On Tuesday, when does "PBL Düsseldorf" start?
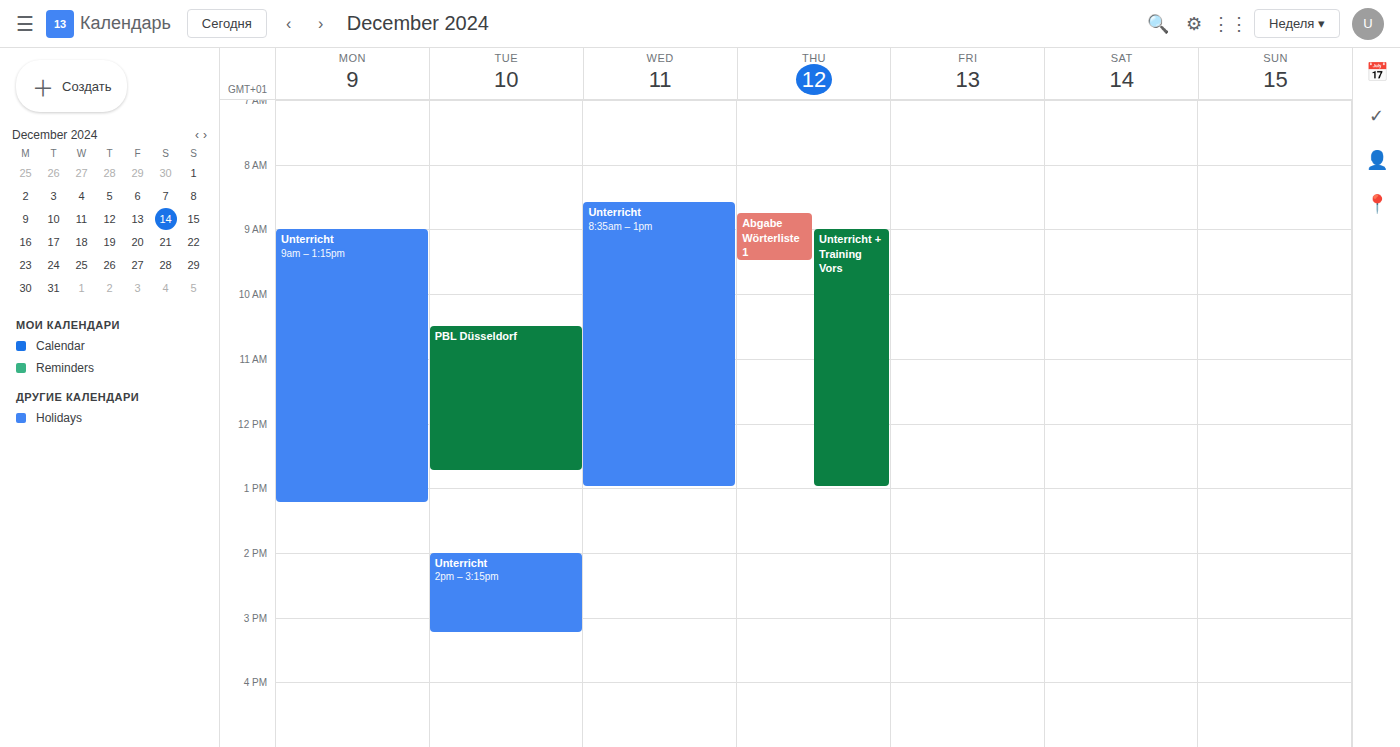
10:30 AM